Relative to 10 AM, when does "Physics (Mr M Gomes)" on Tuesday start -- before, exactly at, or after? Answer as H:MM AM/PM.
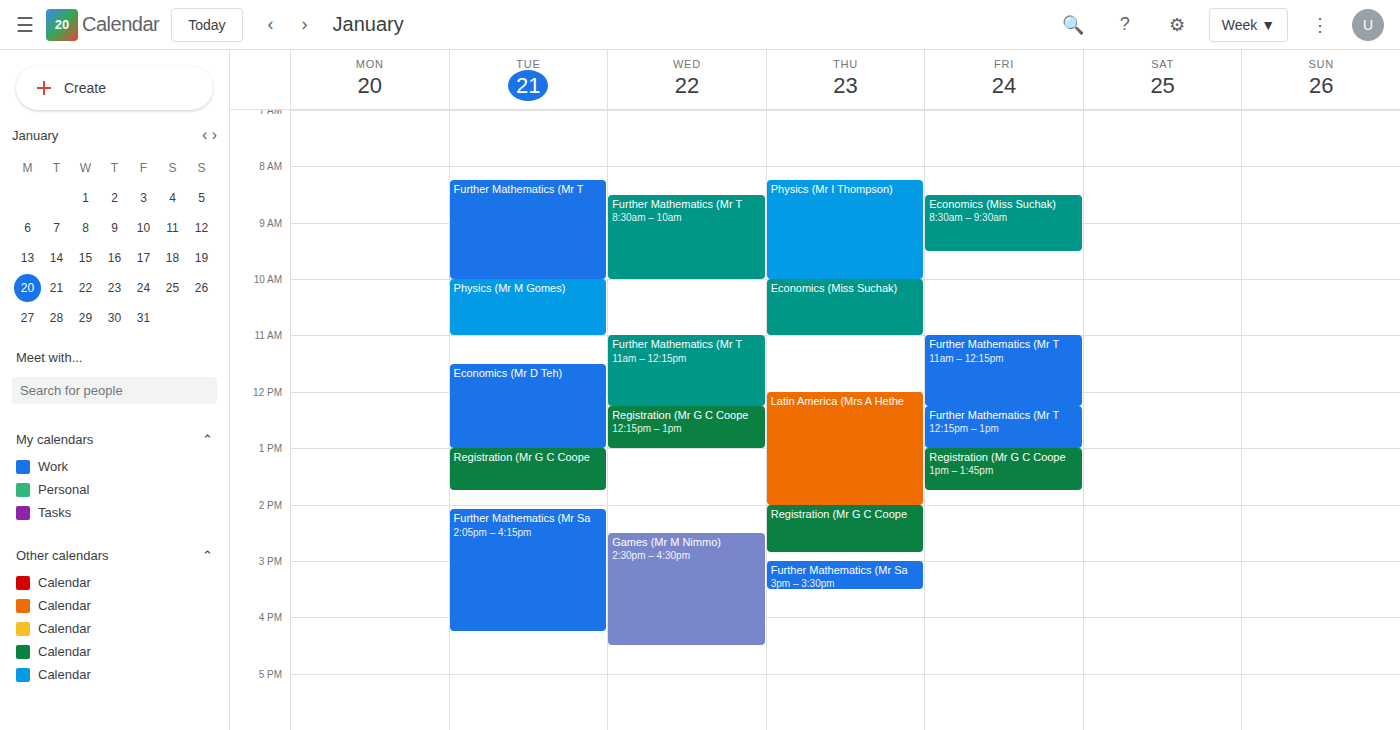
10:00 AM -- exactly at 10 AM, on the 10 AM line.